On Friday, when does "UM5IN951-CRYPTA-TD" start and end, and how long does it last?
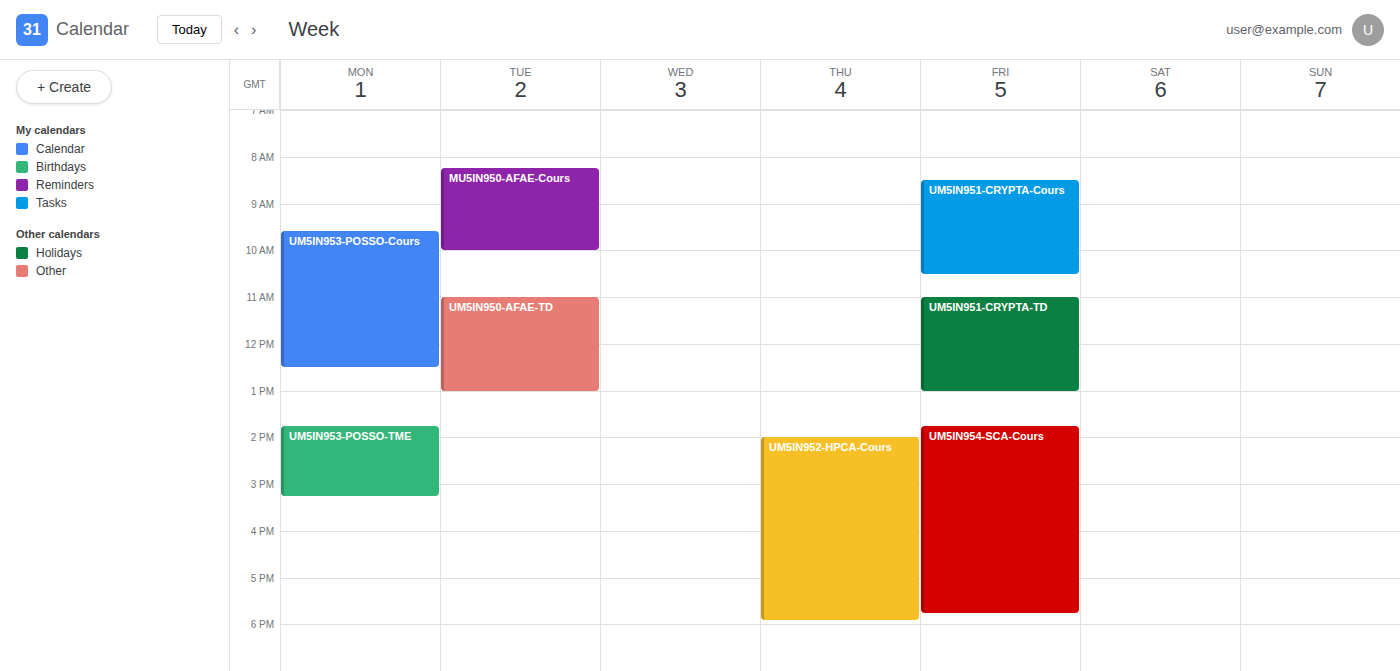
11:00 AM to 1:00 PM, 2 hours